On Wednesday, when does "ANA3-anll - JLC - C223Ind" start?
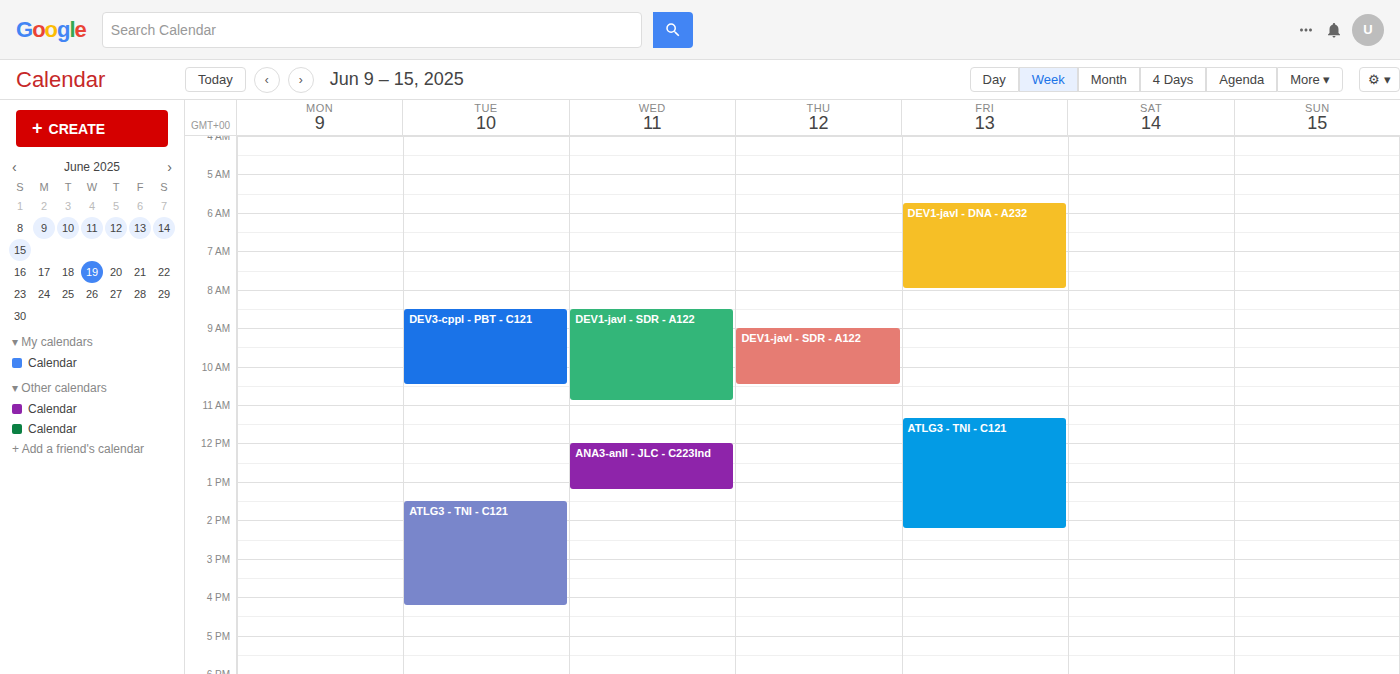
12:00 PM